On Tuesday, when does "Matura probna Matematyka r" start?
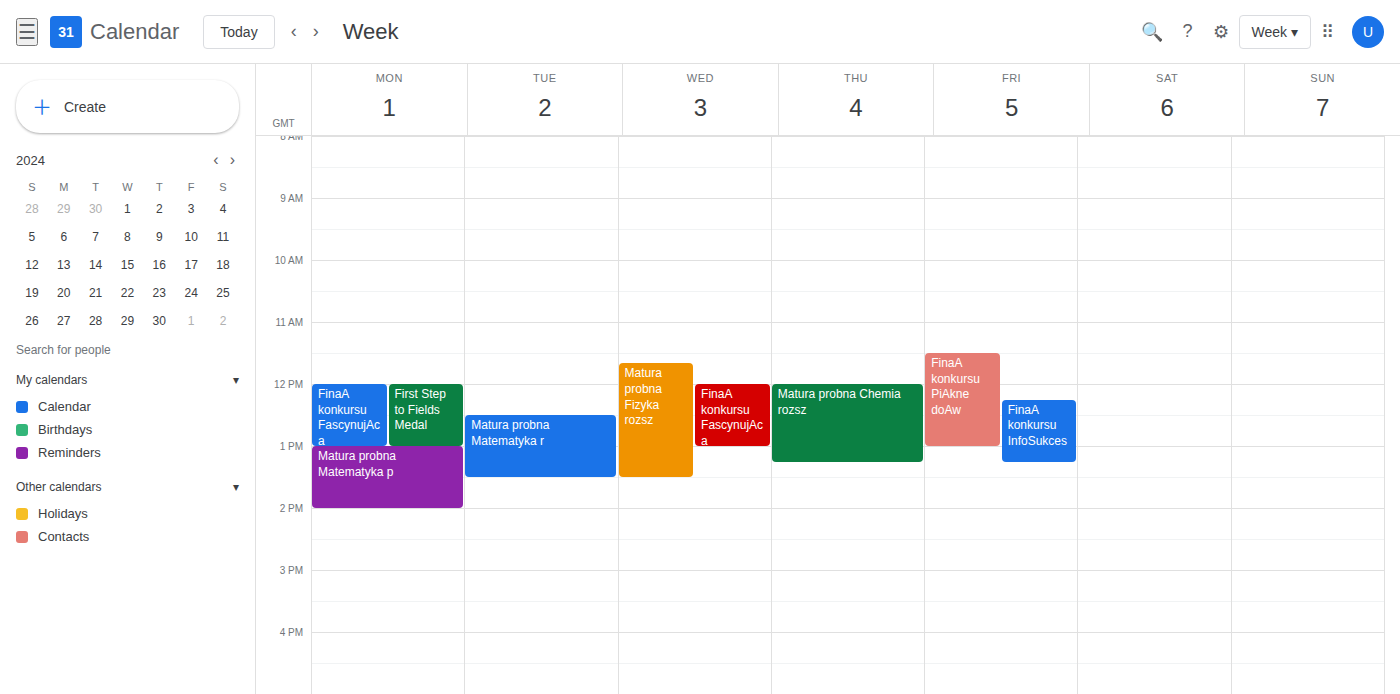
12:30